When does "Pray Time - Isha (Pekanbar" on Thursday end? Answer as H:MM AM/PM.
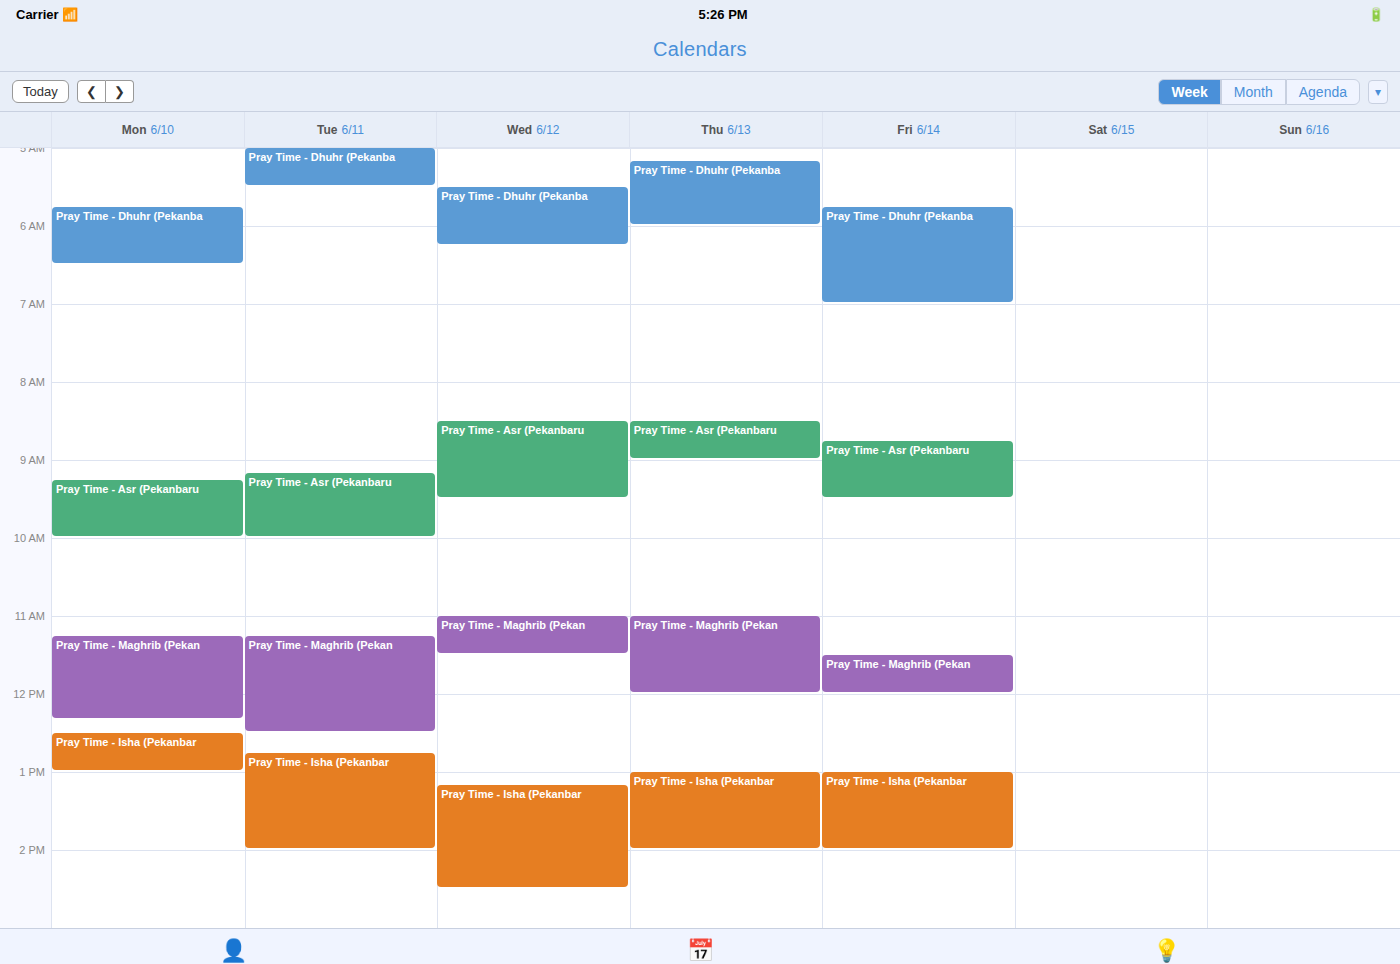
2:00 PM